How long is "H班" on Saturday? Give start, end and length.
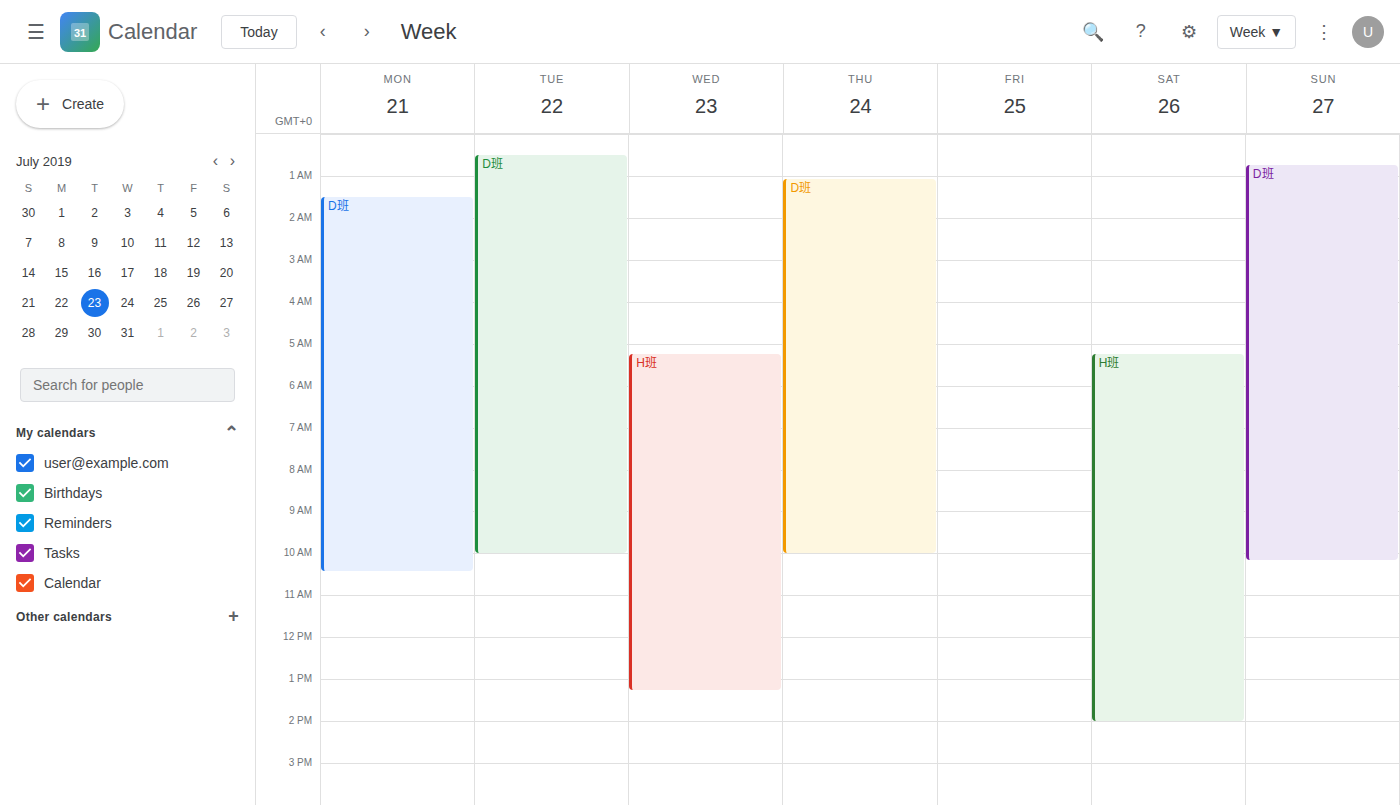
5:15 AM to 2:00 PM, 8 hours 45 minutes